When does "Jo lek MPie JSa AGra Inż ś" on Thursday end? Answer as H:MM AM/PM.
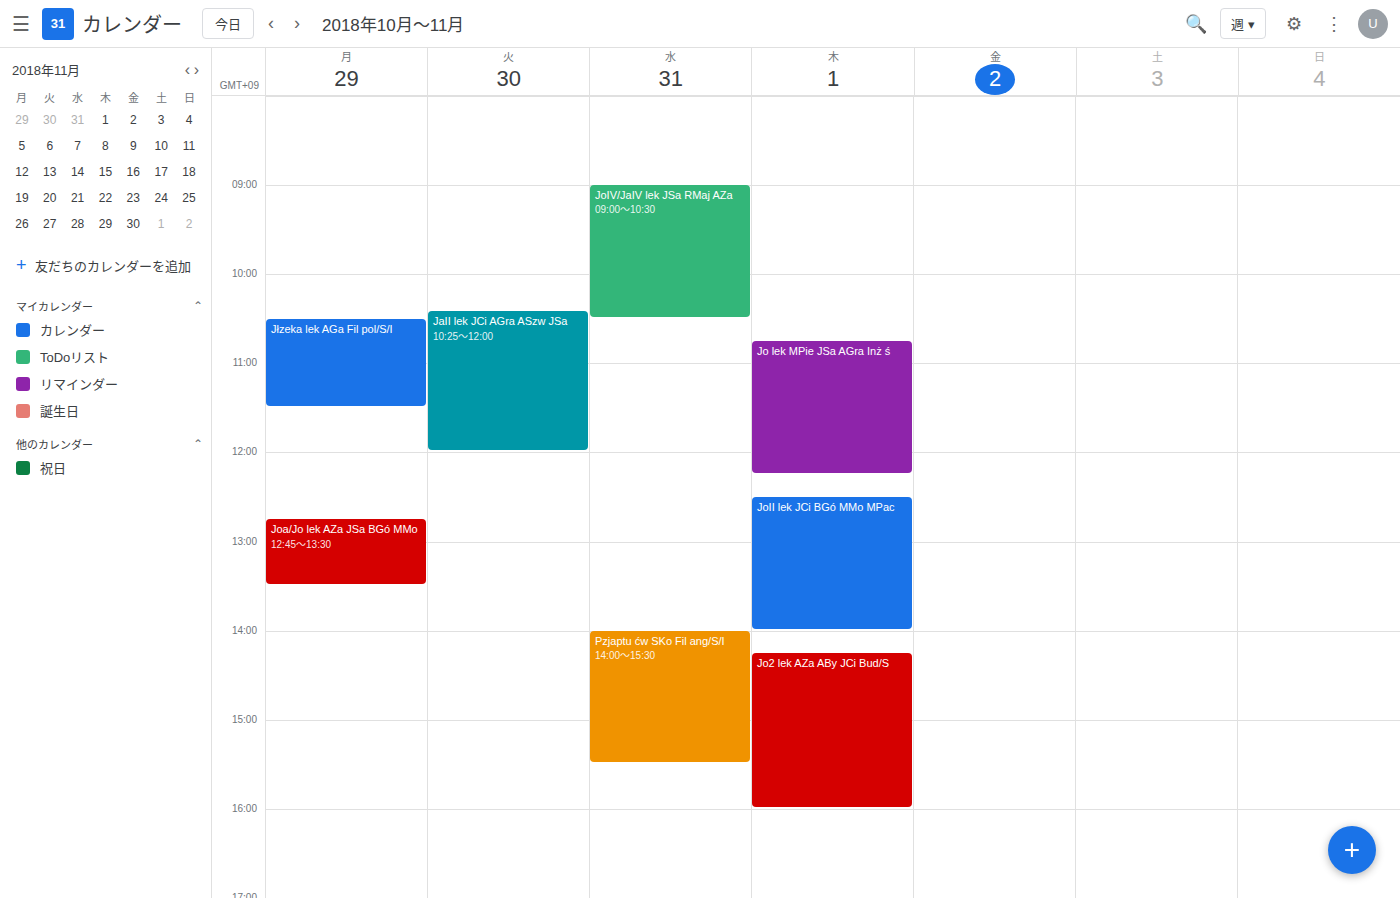
12:15 PM